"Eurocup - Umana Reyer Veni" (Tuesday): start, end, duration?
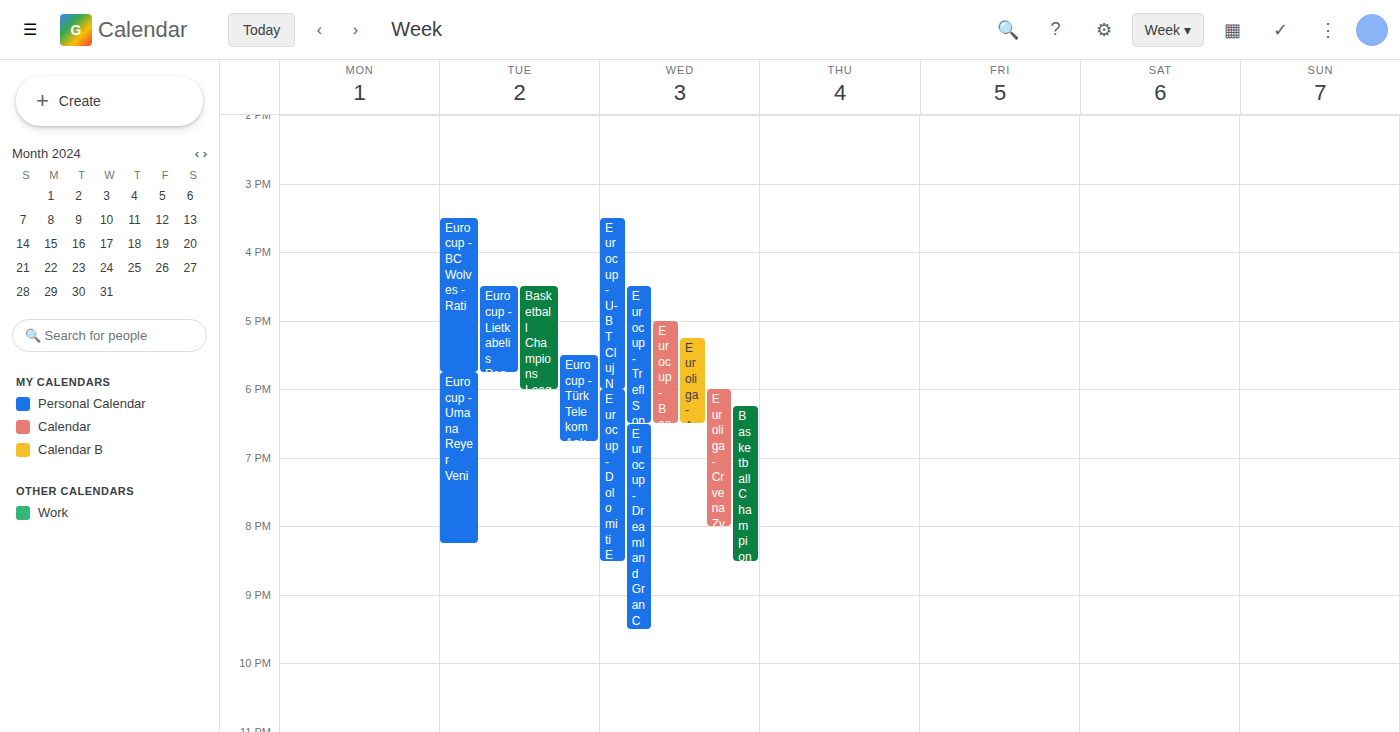
5:45 PM to 8:15 PM, 2 hours 30 minutes